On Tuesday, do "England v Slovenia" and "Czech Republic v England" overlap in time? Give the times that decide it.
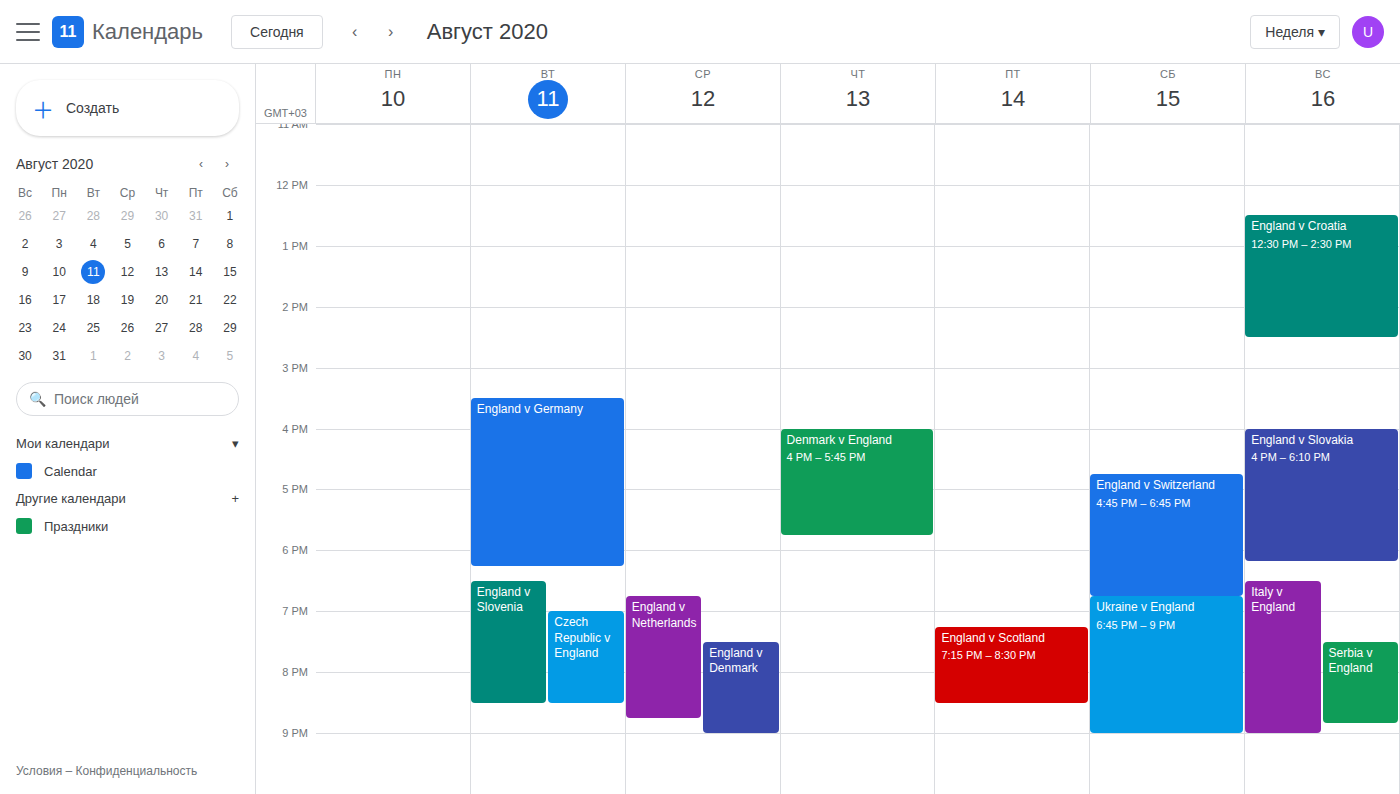
"Czech Republic v England" runs 7:00 PM to 8:30 PM, inside "England v Slovenia" -- they overlap.